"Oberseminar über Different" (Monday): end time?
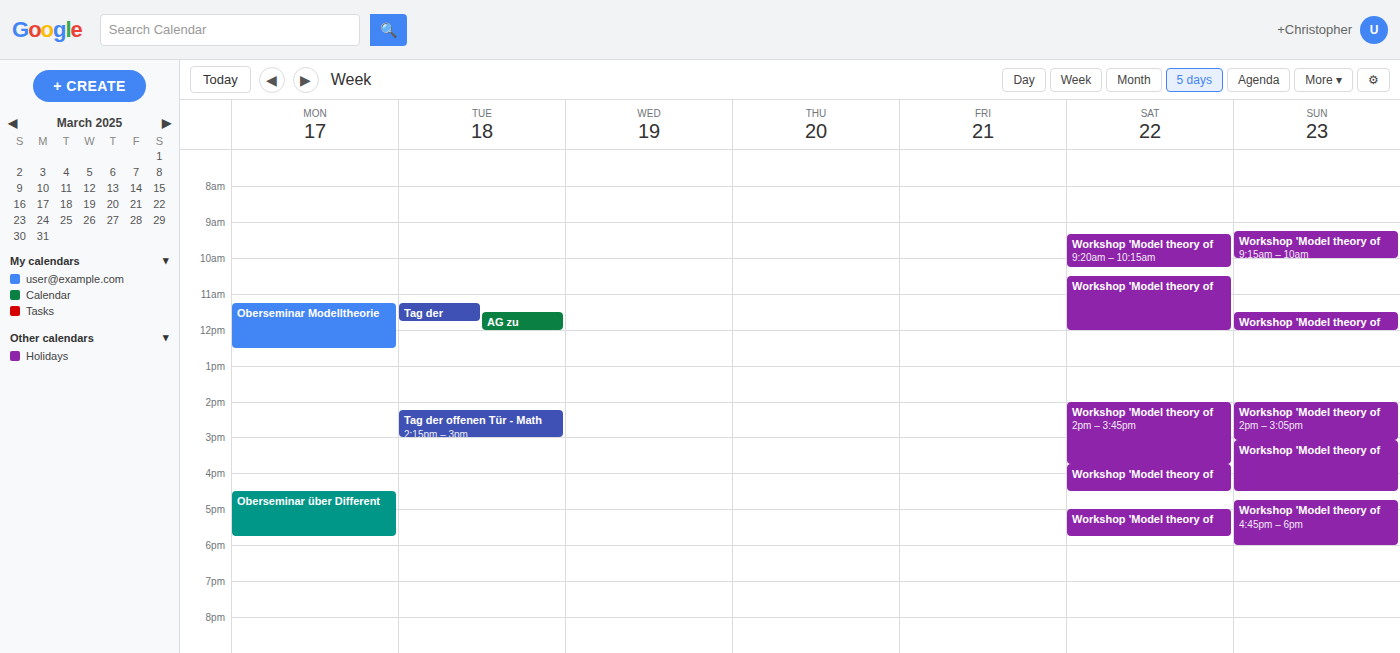
17:45